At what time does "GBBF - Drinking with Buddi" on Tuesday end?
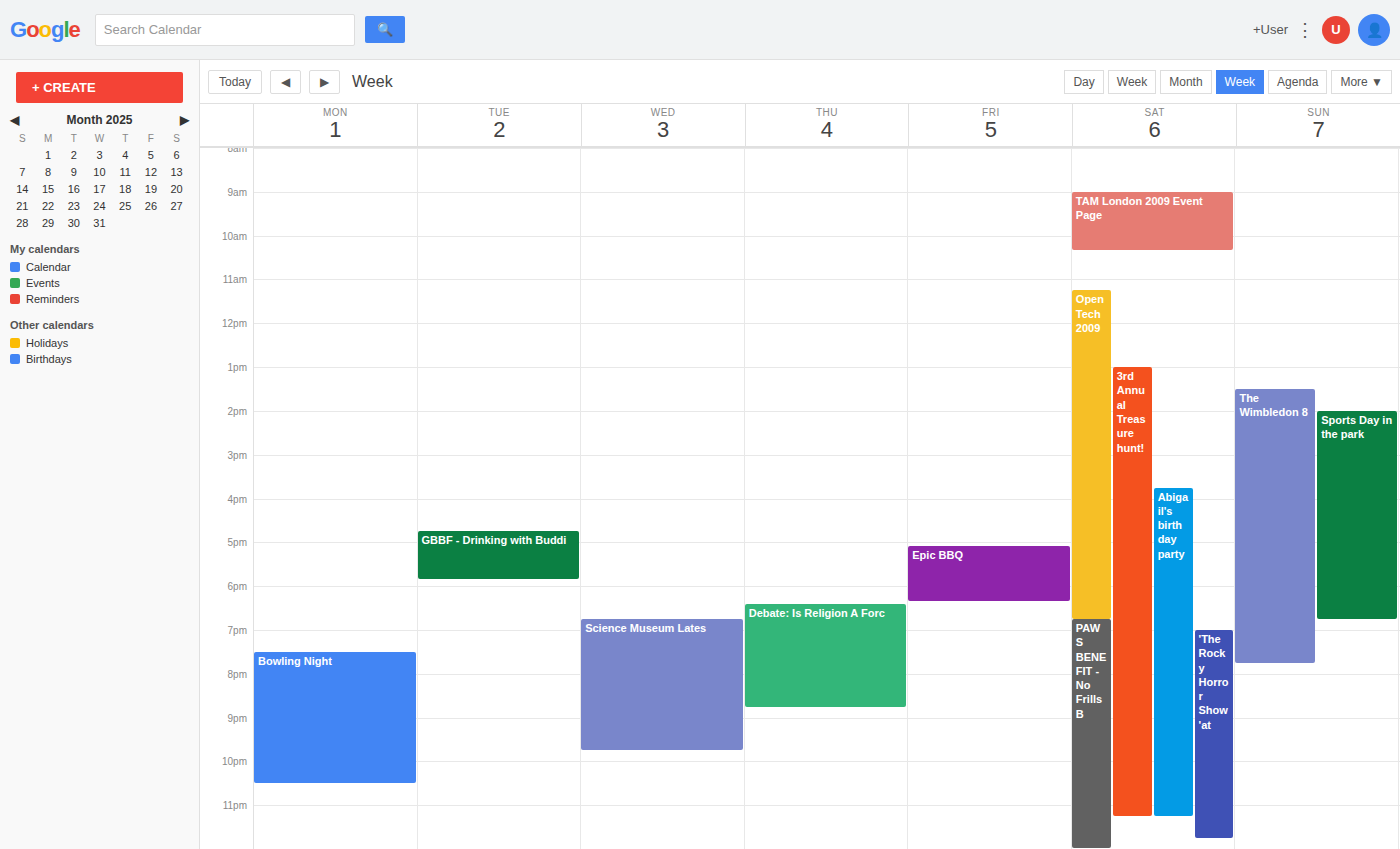
5:50 PM